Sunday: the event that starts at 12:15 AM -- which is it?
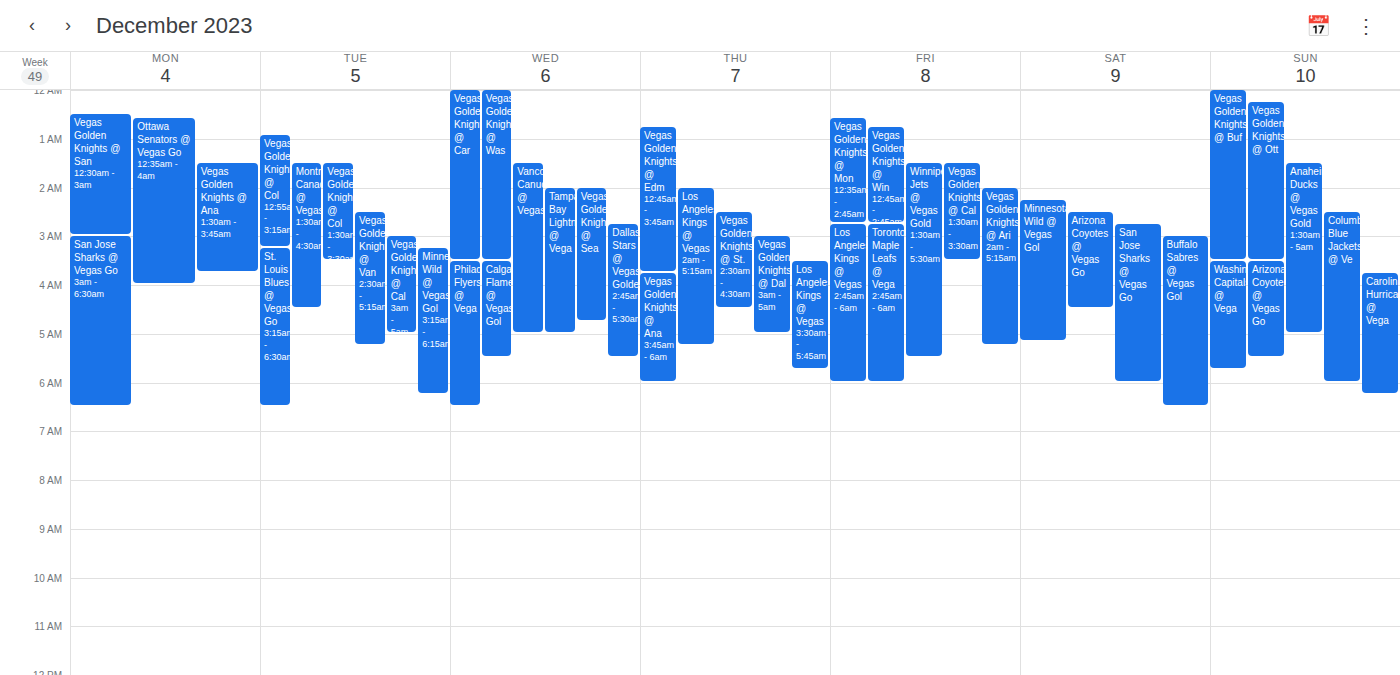
"Vegas Golden Knights @ Ott"